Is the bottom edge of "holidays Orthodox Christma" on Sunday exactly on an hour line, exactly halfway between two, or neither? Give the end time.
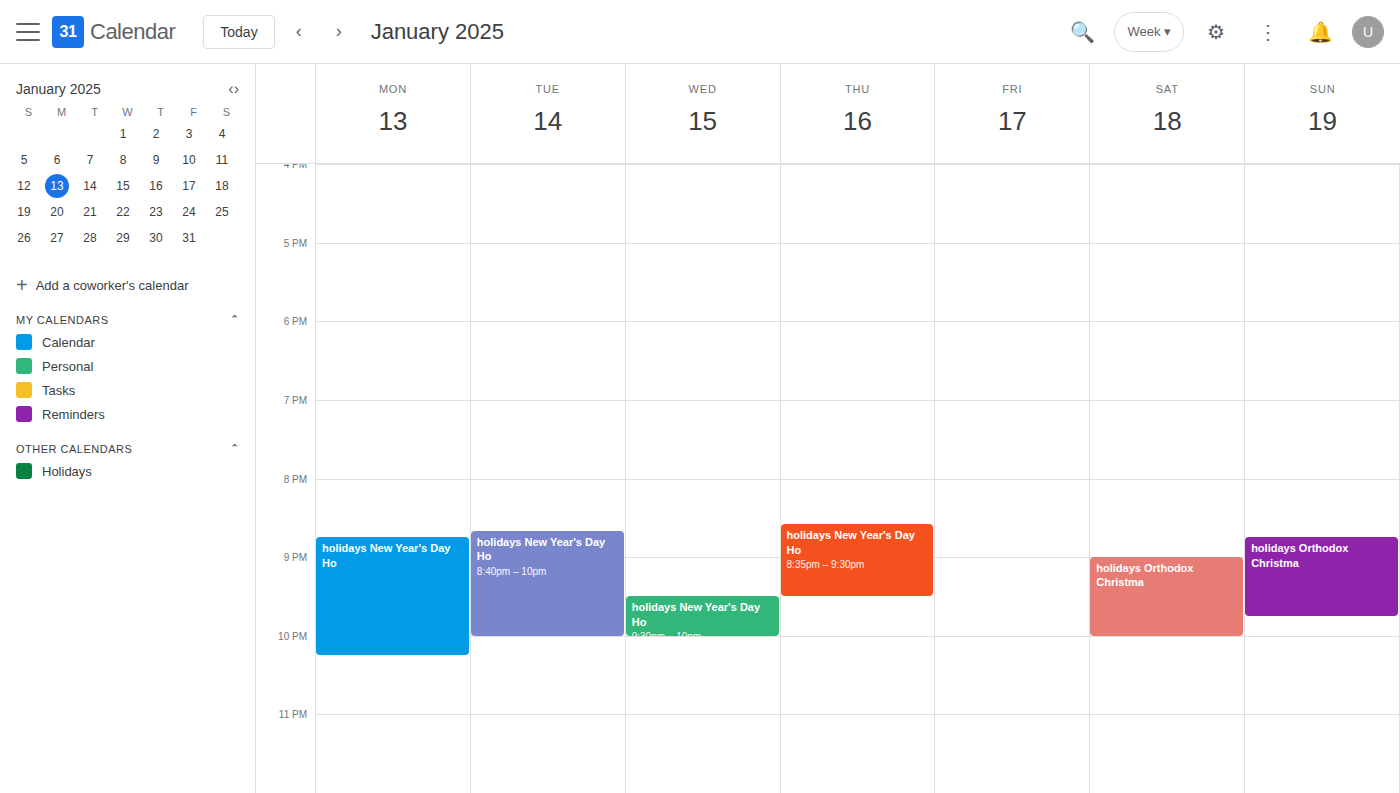
9:45 PM -- neither: three quarters of the way from the 9 PM line to the 10 PM line.